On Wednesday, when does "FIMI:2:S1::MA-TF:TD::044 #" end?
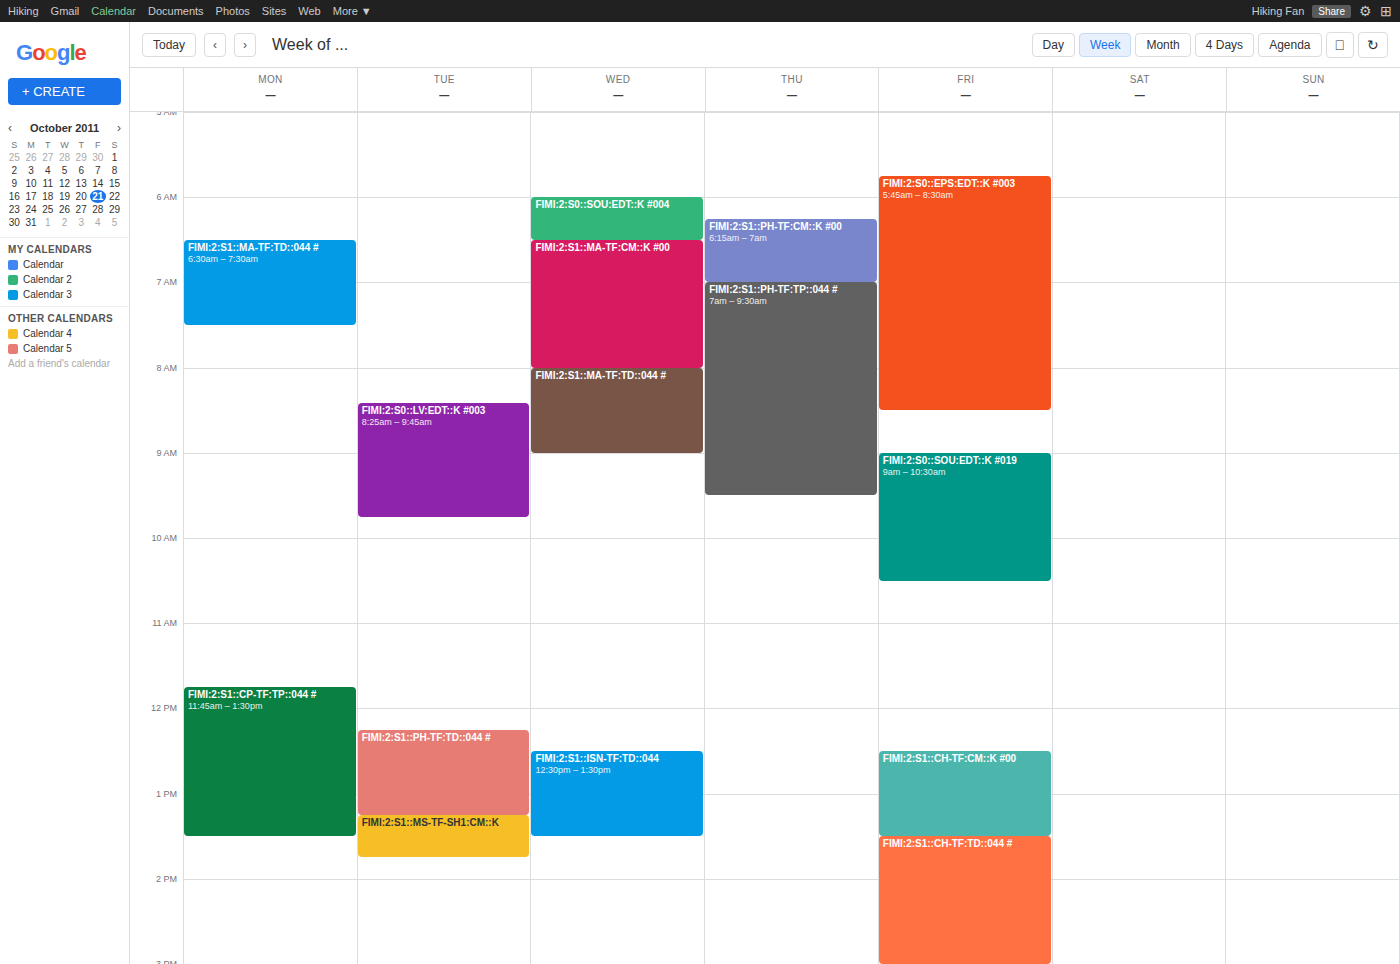
9:00 AM